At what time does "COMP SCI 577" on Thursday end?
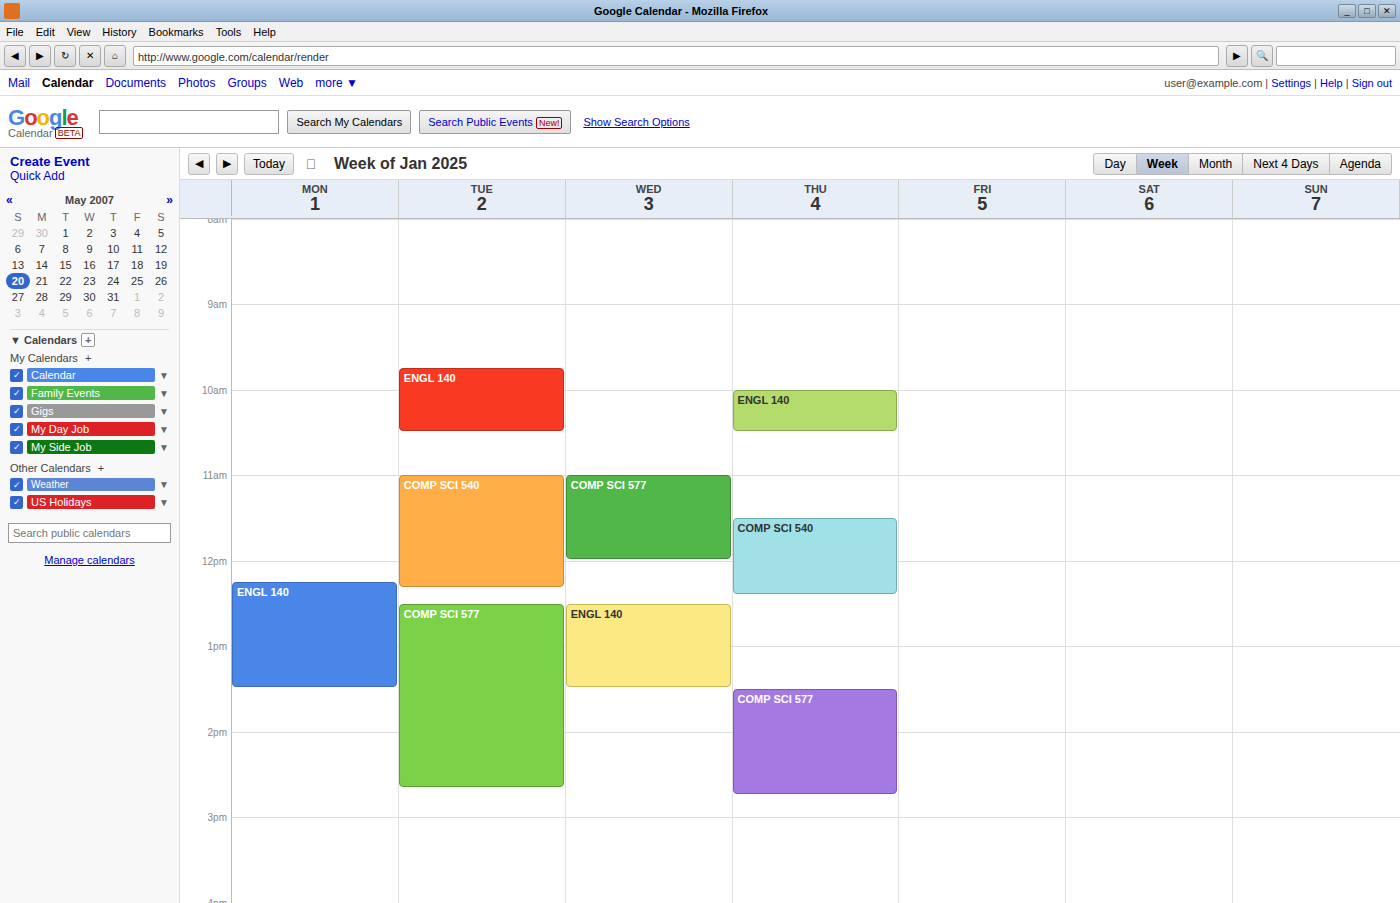
2:45 PM